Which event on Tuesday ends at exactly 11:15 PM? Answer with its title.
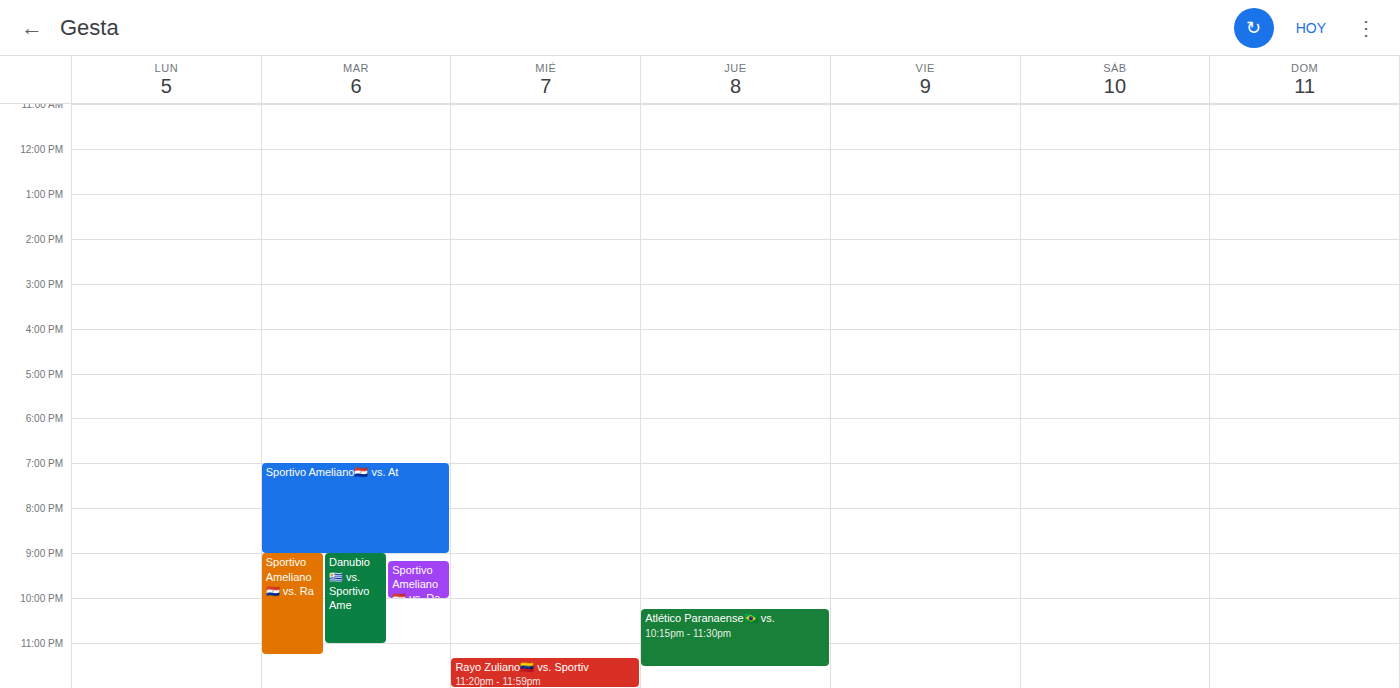
"Sportivo Ameliano🇵🇾 vs. Ra"